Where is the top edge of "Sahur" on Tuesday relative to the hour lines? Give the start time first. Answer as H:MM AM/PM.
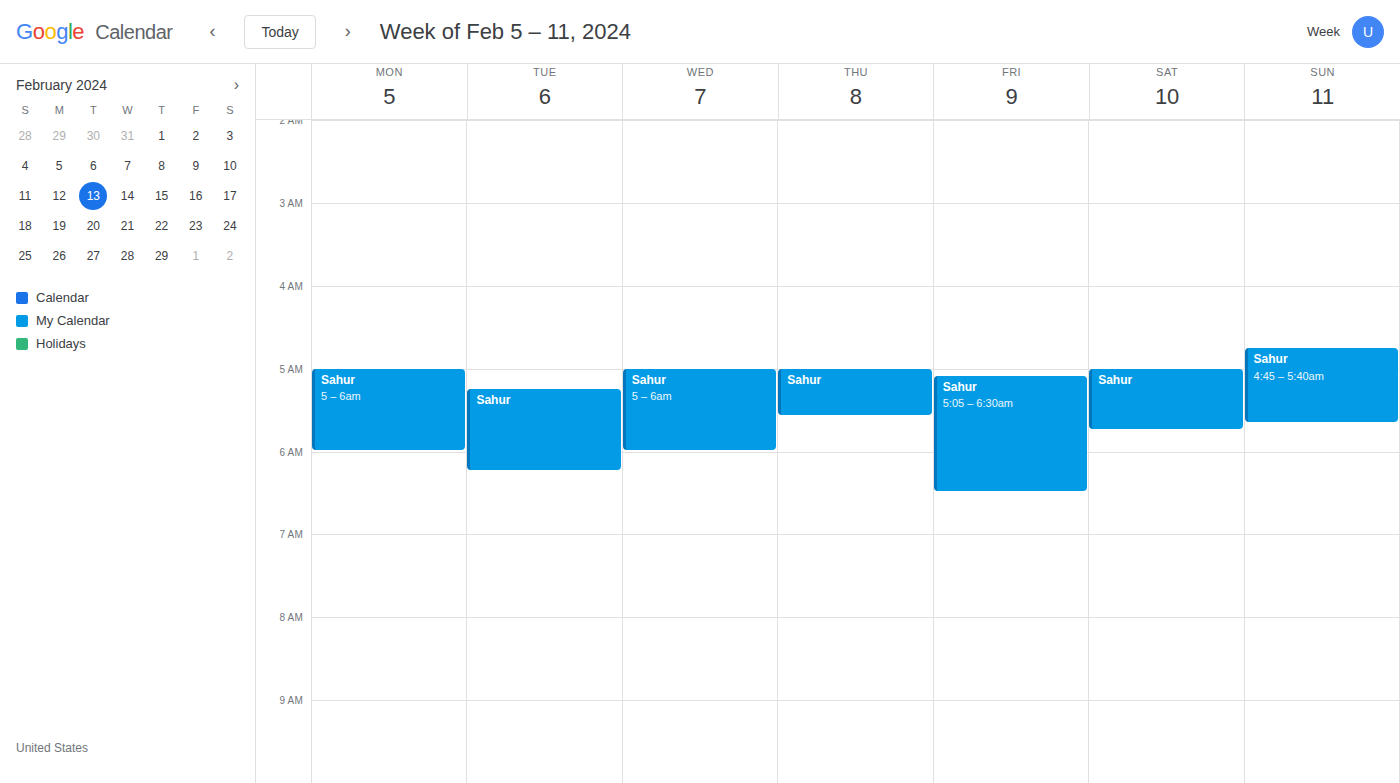
5:15 AM -- neither: a quarter of the way from the 5 AM line to the 6 AM line.